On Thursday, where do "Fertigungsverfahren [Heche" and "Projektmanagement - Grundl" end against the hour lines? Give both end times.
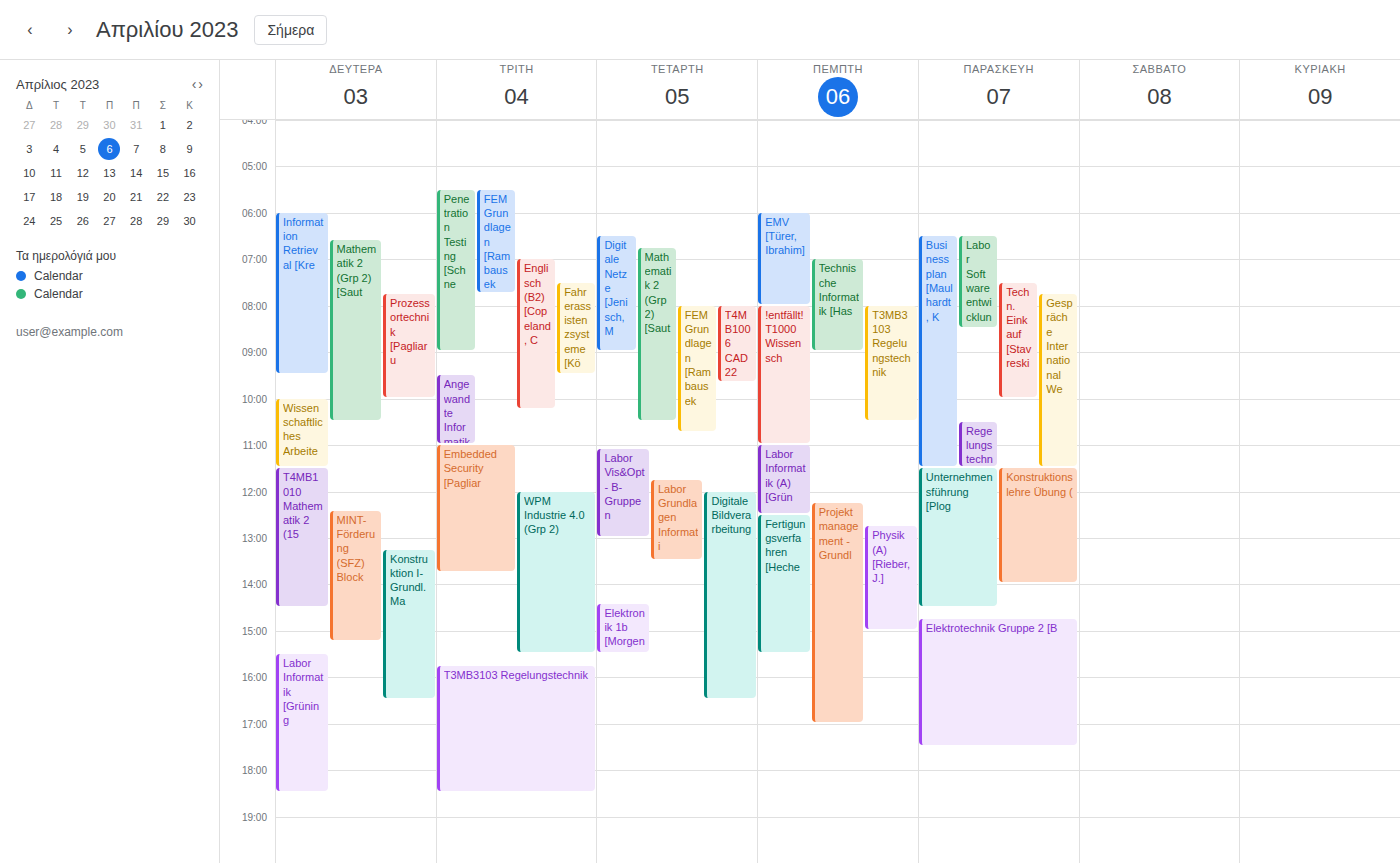
"Fertigungsverfahren [Heche": 3:30 PM, halfway between the 3 PM and 4 PM lines. "Projektmanagement - Grundl": 5:00 PM, exactly on the 5 PM line.